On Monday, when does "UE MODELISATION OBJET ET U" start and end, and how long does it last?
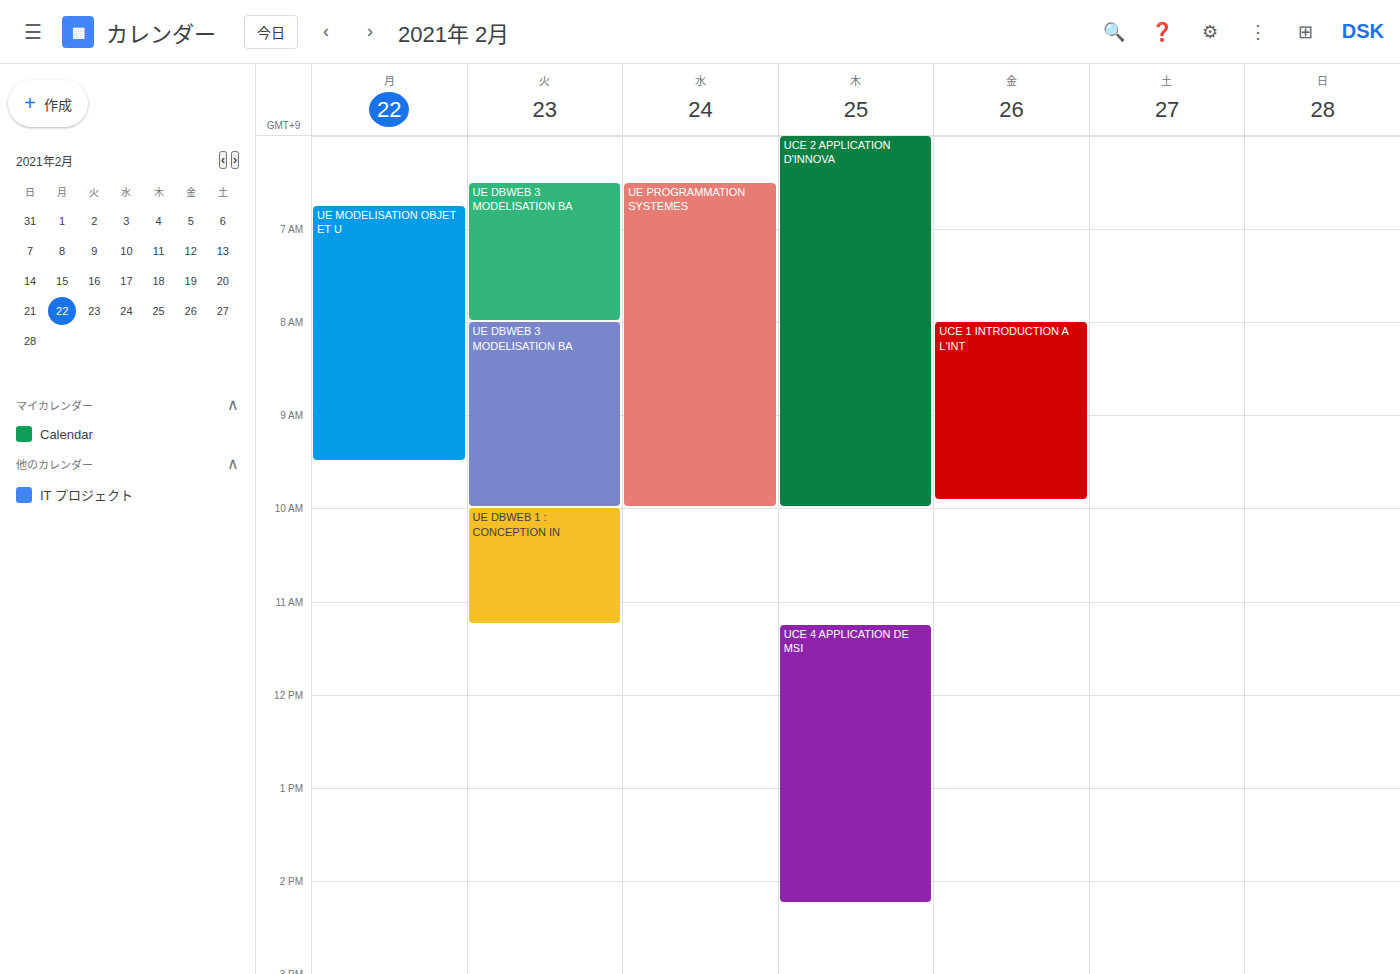
6:45 AM to 9:30 AM, 2 hours 45 minutes